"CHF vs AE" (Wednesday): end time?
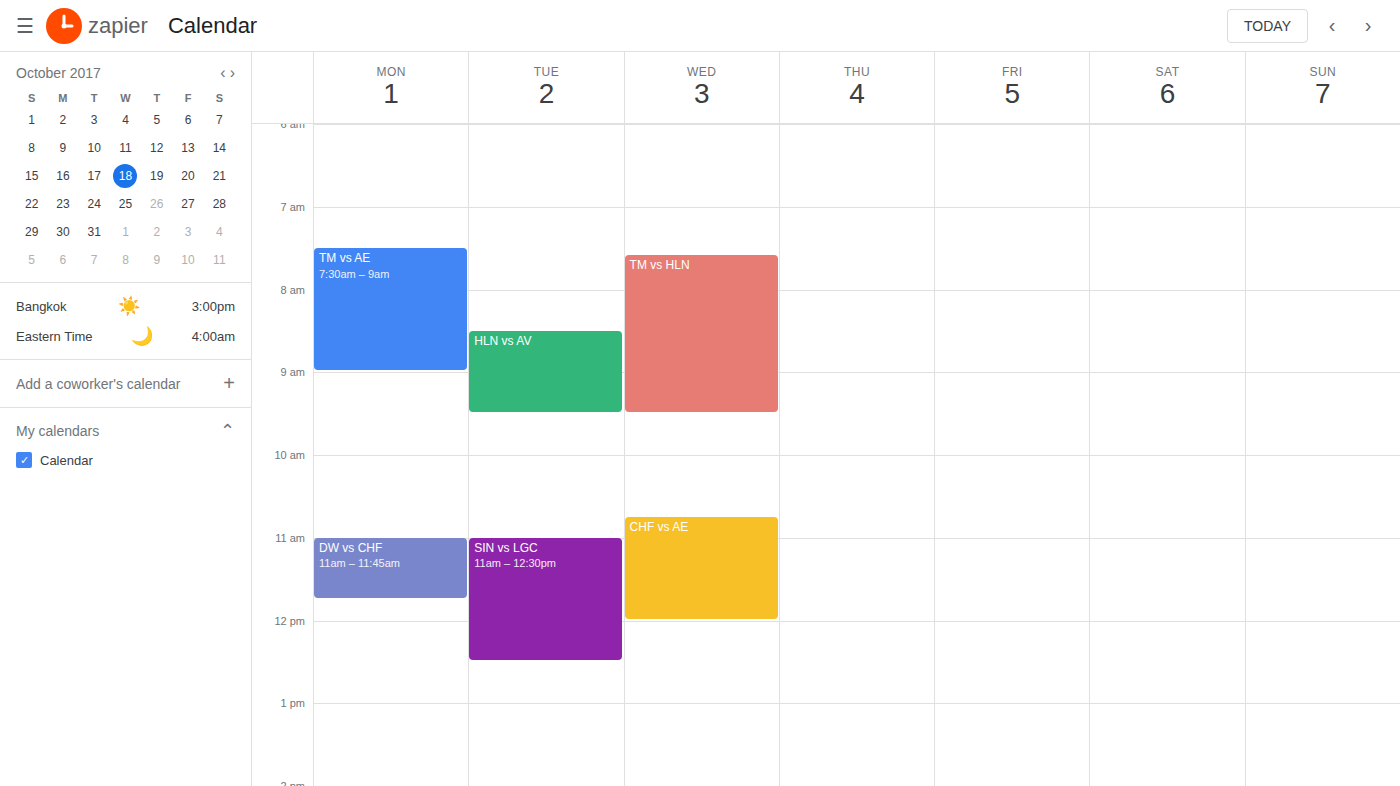
12:00 PM